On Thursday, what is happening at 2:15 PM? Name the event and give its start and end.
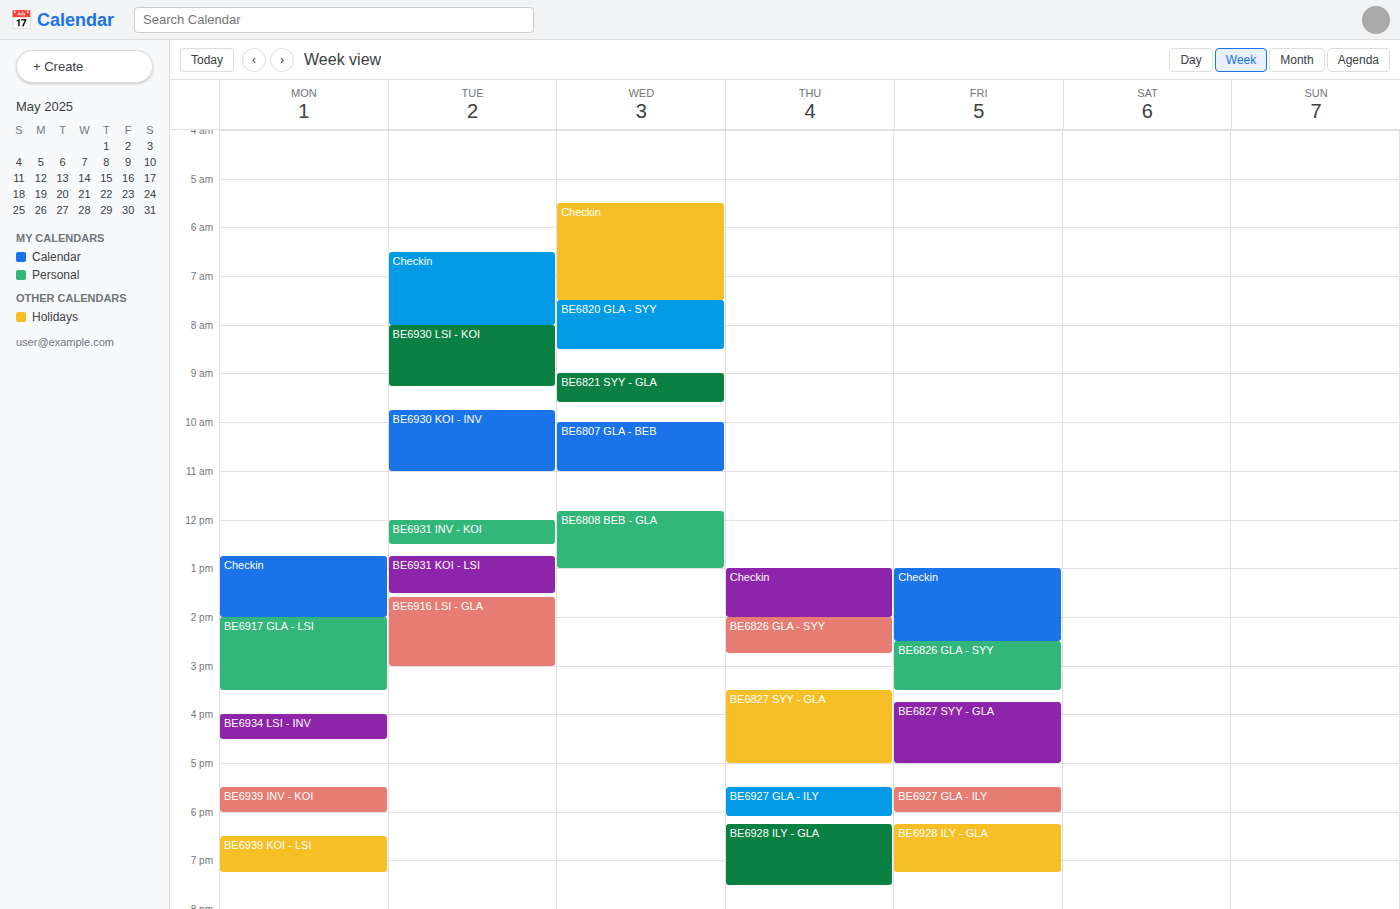
"BE6826 GLA - SYY", 2:00 PM to 2:45 PM